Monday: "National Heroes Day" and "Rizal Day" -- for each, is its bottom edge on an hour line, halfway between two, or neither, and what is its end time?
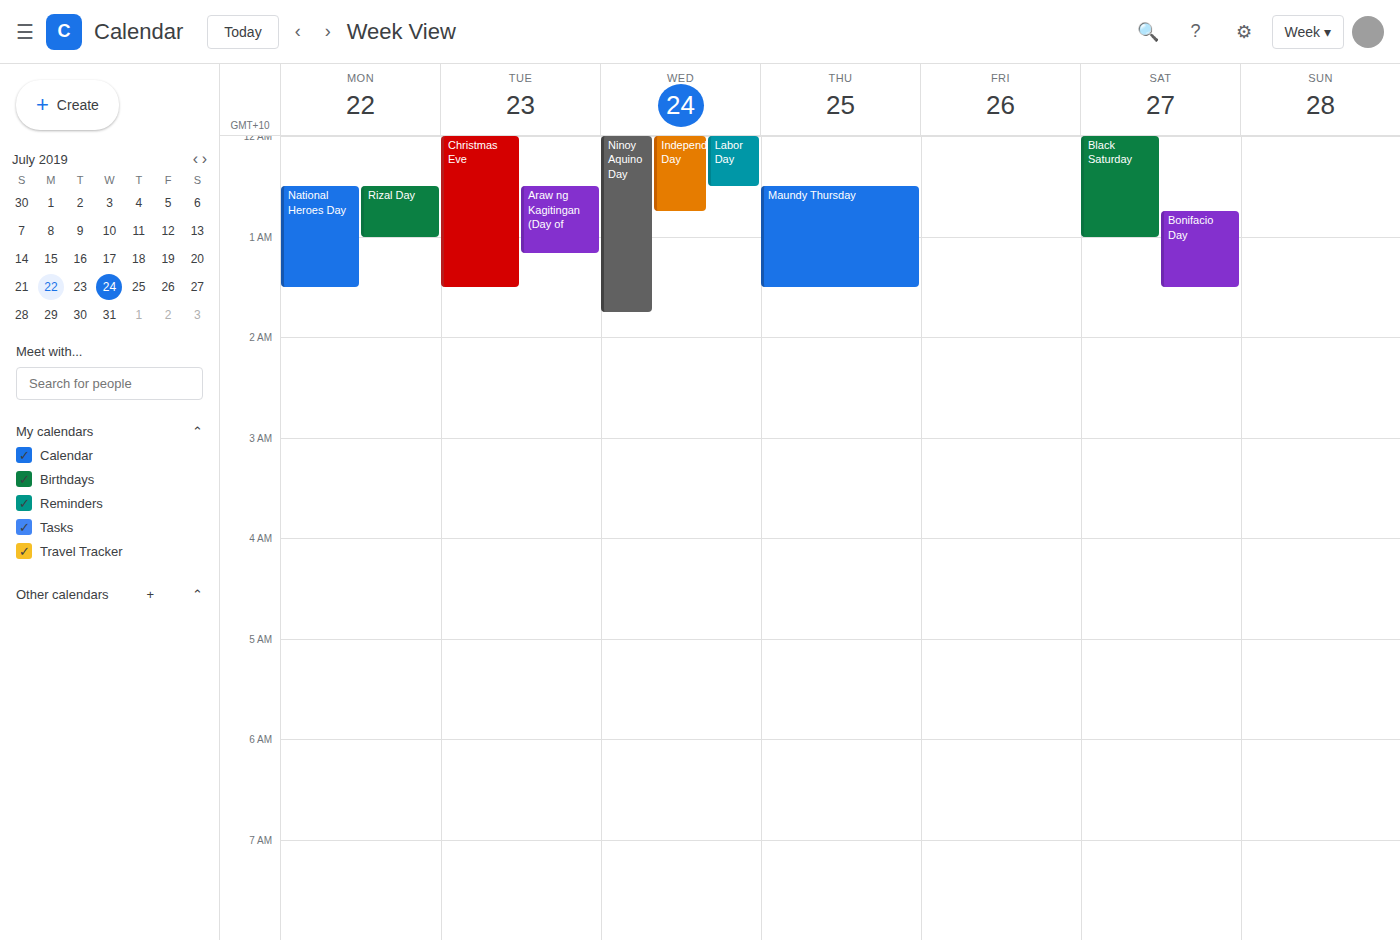
"National Heroes Day": 1:30 AM, halfway between the 1 AM and 2 AM lines. "Rizal Day": 1:00 AM, exactly on the 1 AM line.